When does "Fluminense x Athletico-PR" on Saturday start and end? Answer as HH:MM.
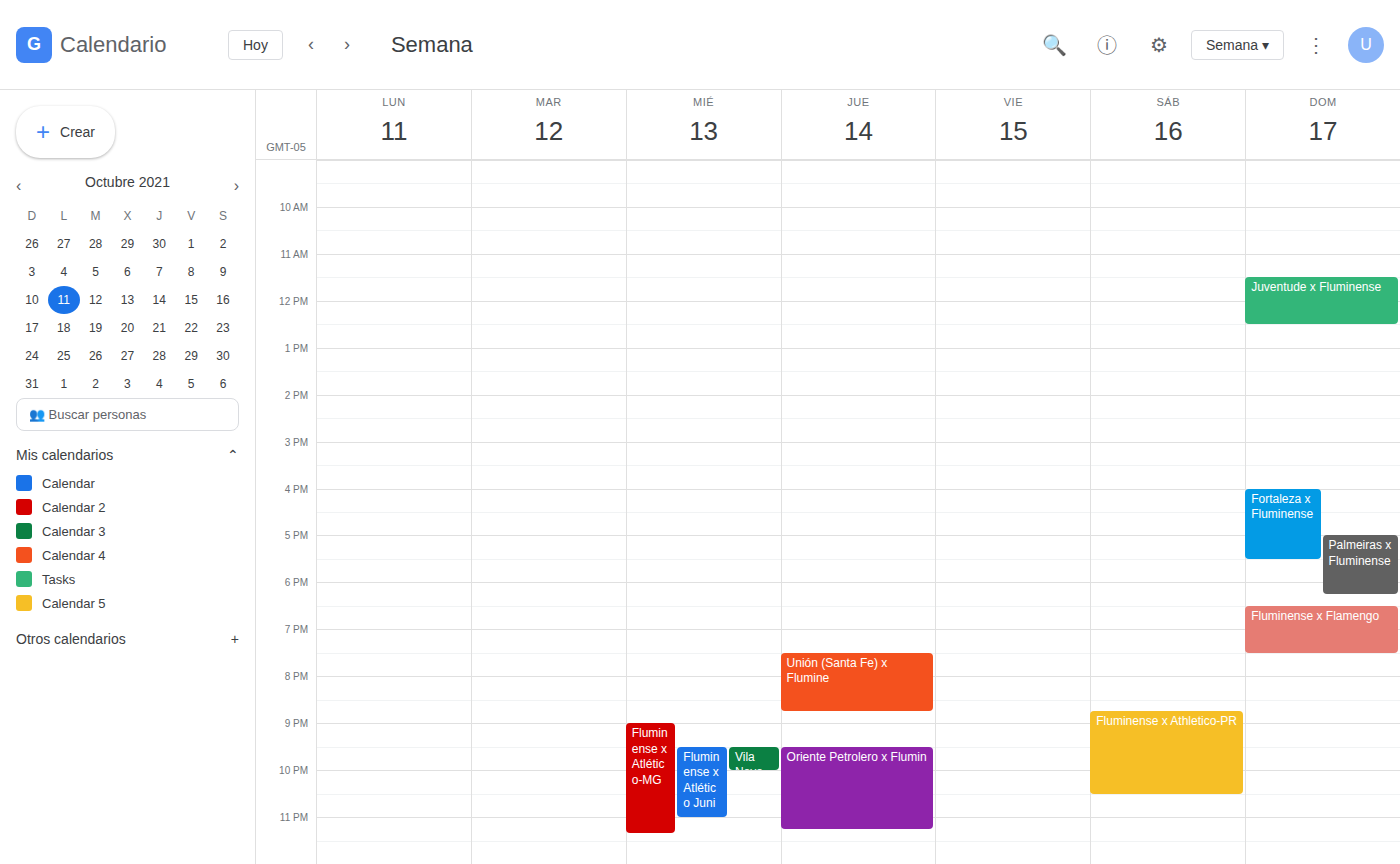
20:45 to 22:30